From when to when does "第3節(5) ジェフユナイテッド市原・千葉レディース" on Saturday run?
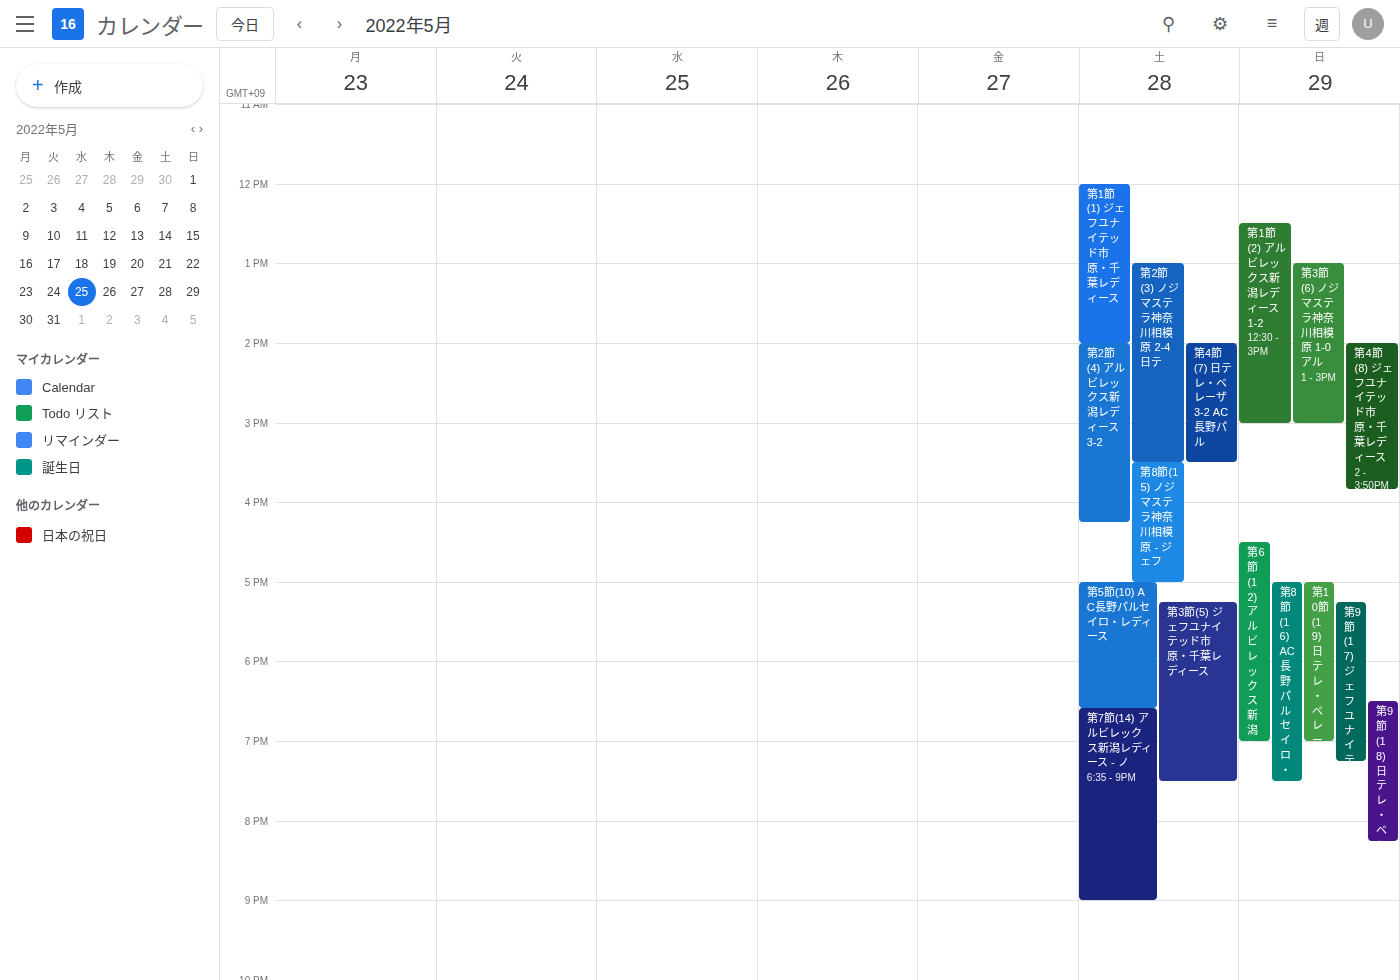
5:15 PM to 7:30 PM